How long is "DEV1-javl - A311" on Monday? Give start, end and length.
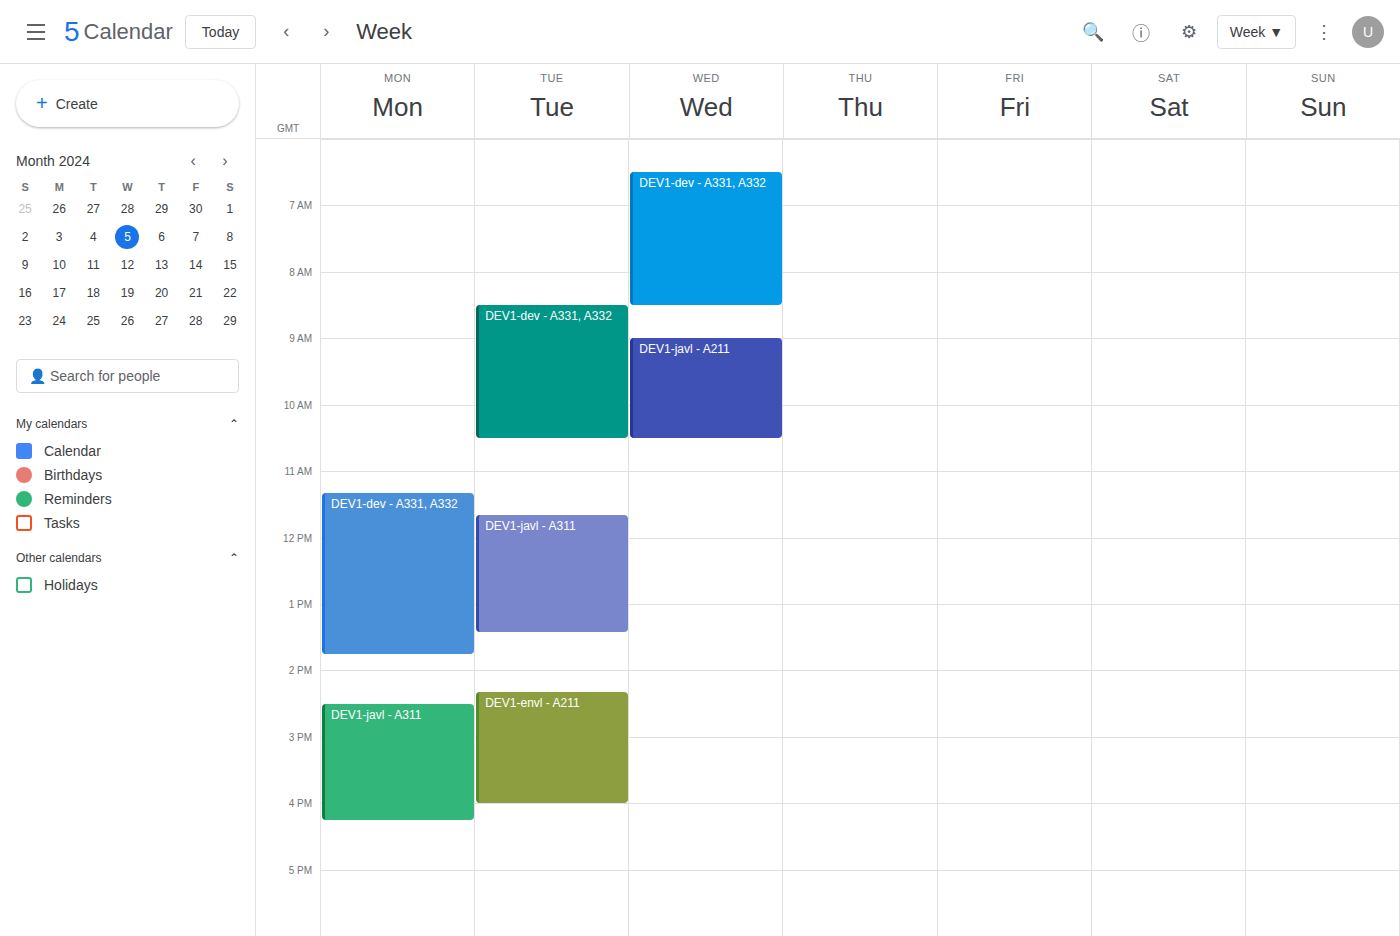
2:30 PM to 4:15 PM, 1 hour 45 minutes